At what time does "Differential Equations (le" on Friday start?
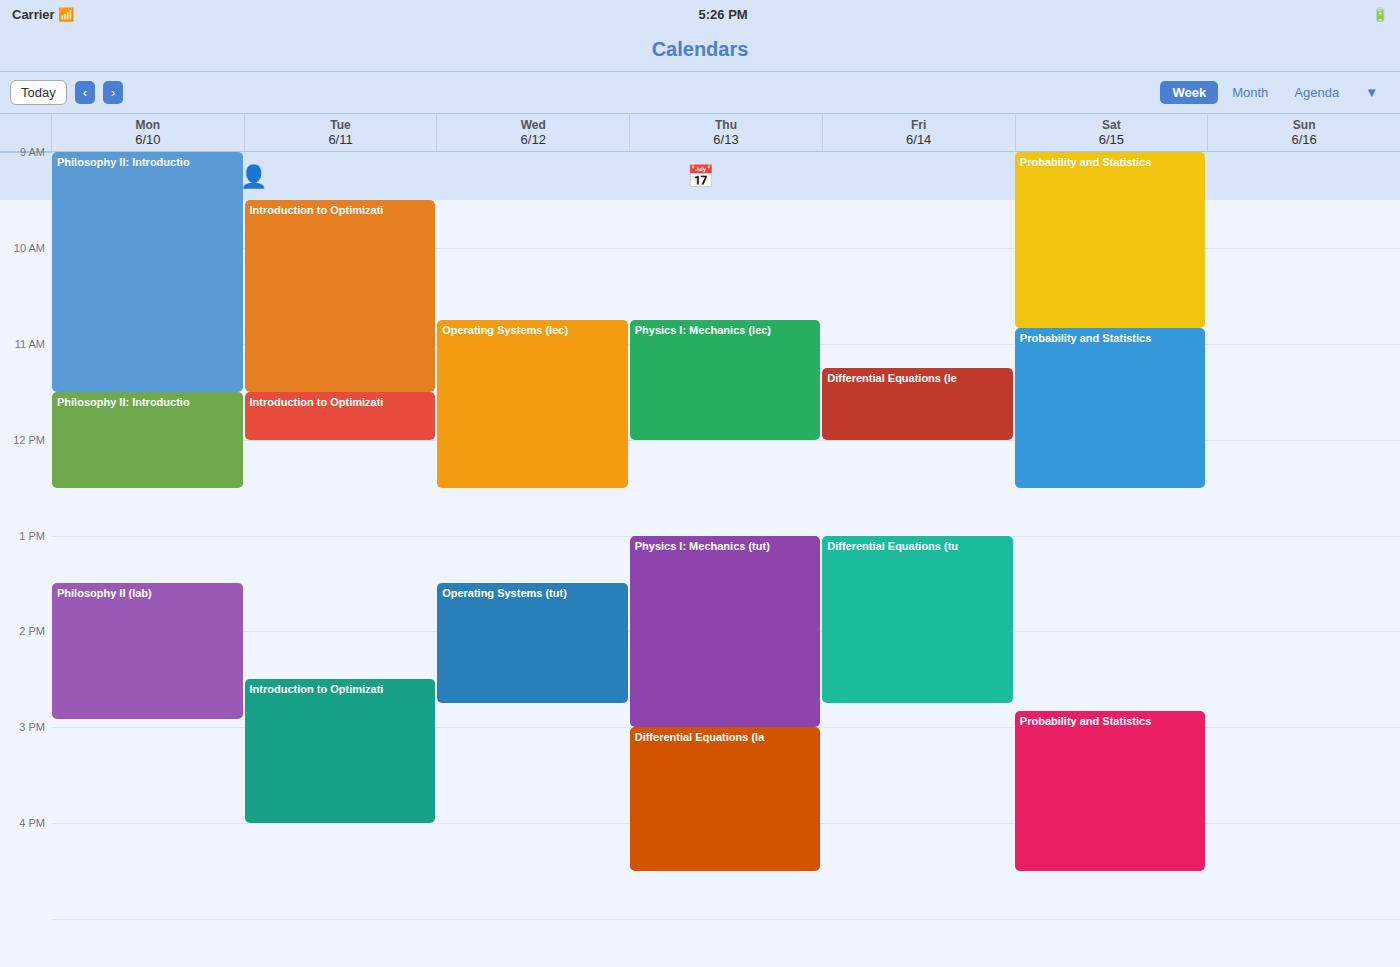
11:15